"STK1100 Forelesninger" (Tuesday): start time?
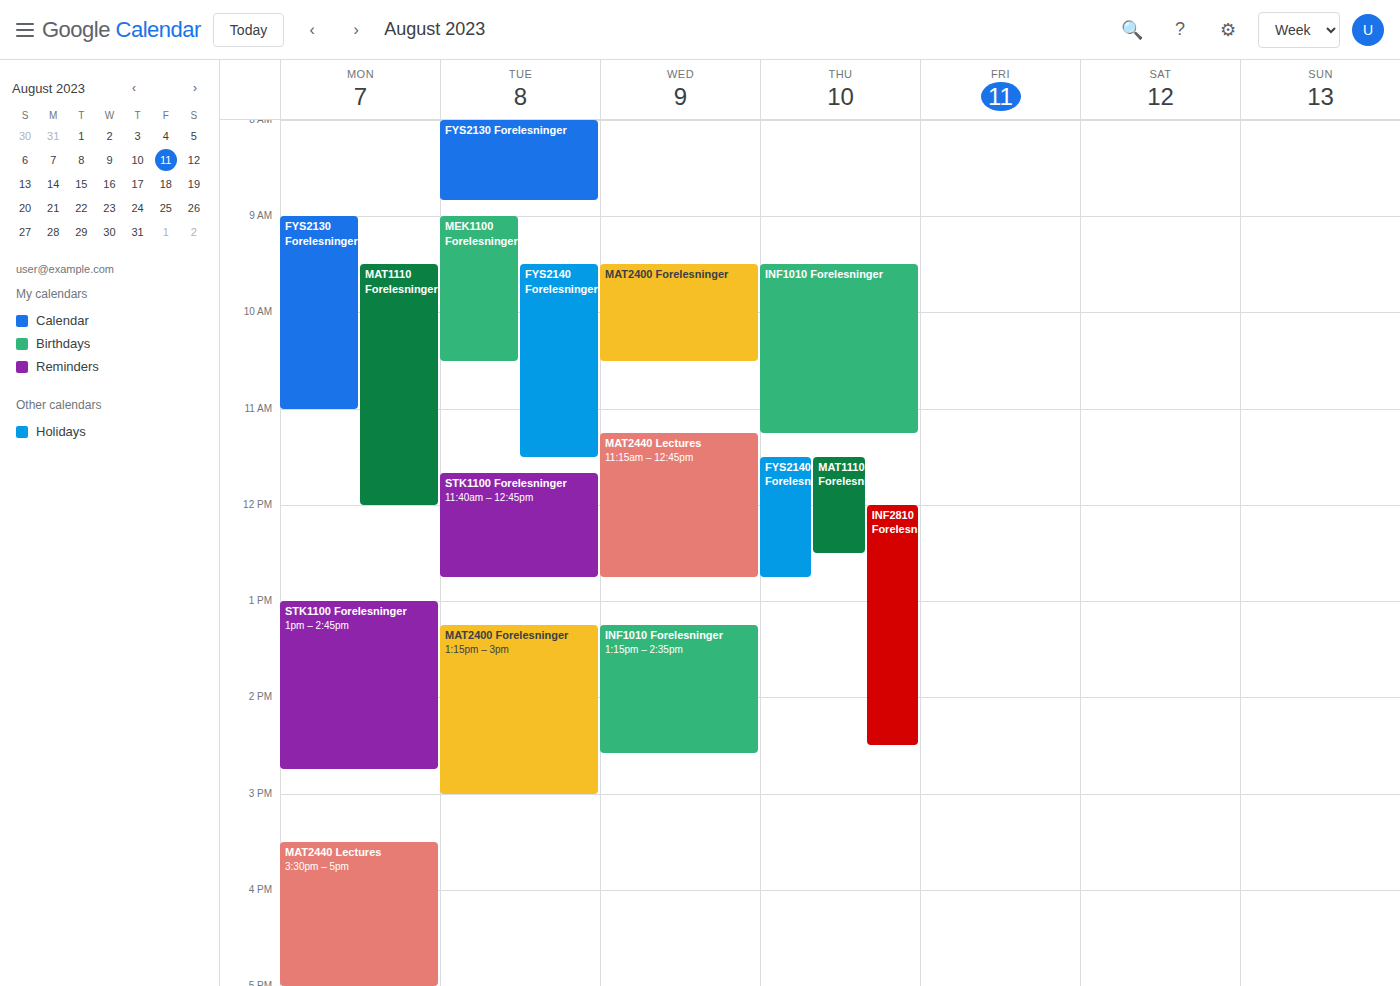
11:40 AM